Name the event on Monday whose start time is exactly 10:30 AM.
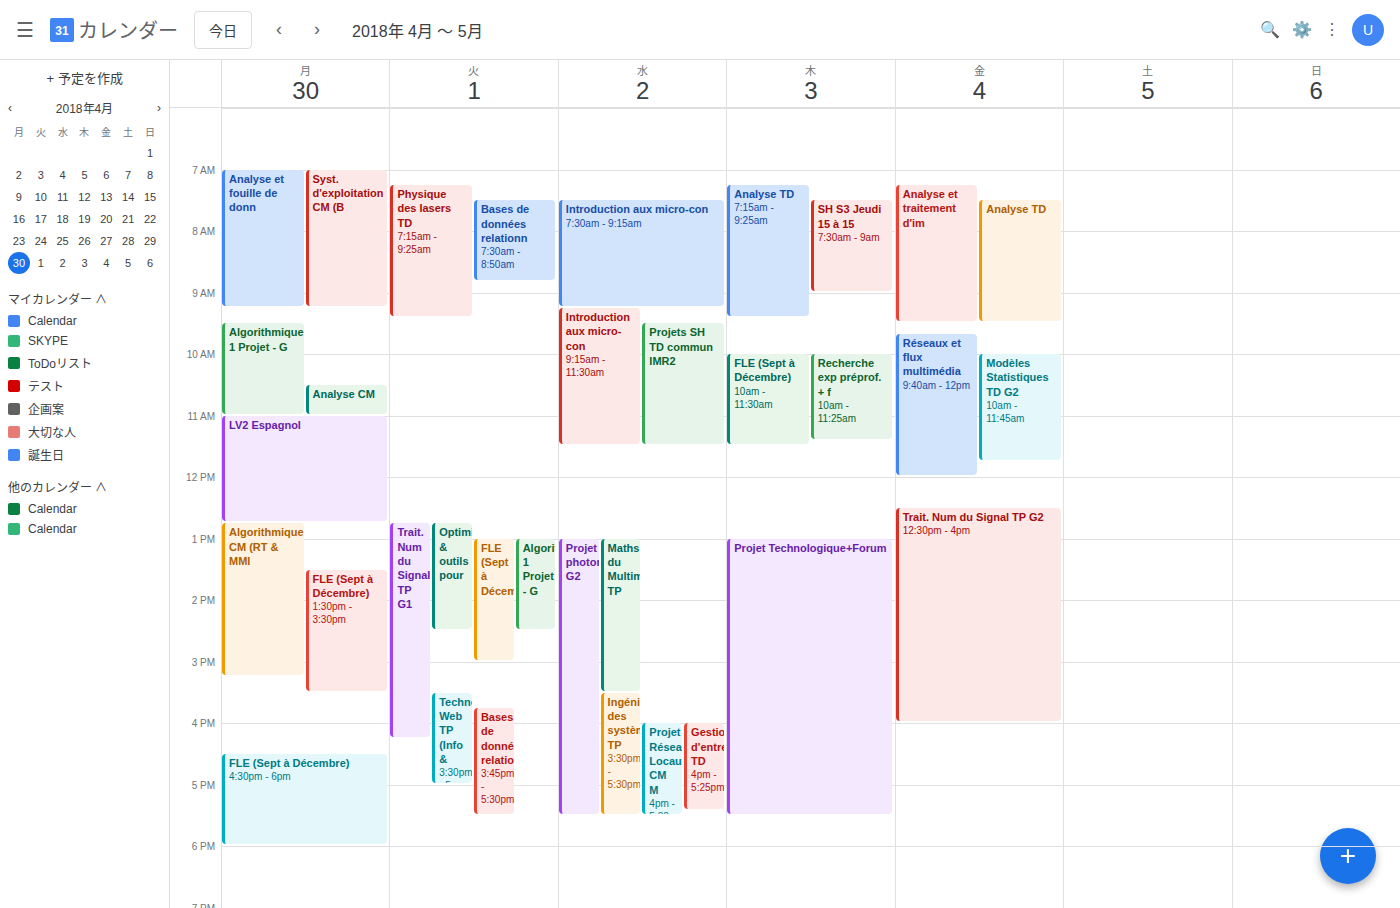
"Analyse CM"